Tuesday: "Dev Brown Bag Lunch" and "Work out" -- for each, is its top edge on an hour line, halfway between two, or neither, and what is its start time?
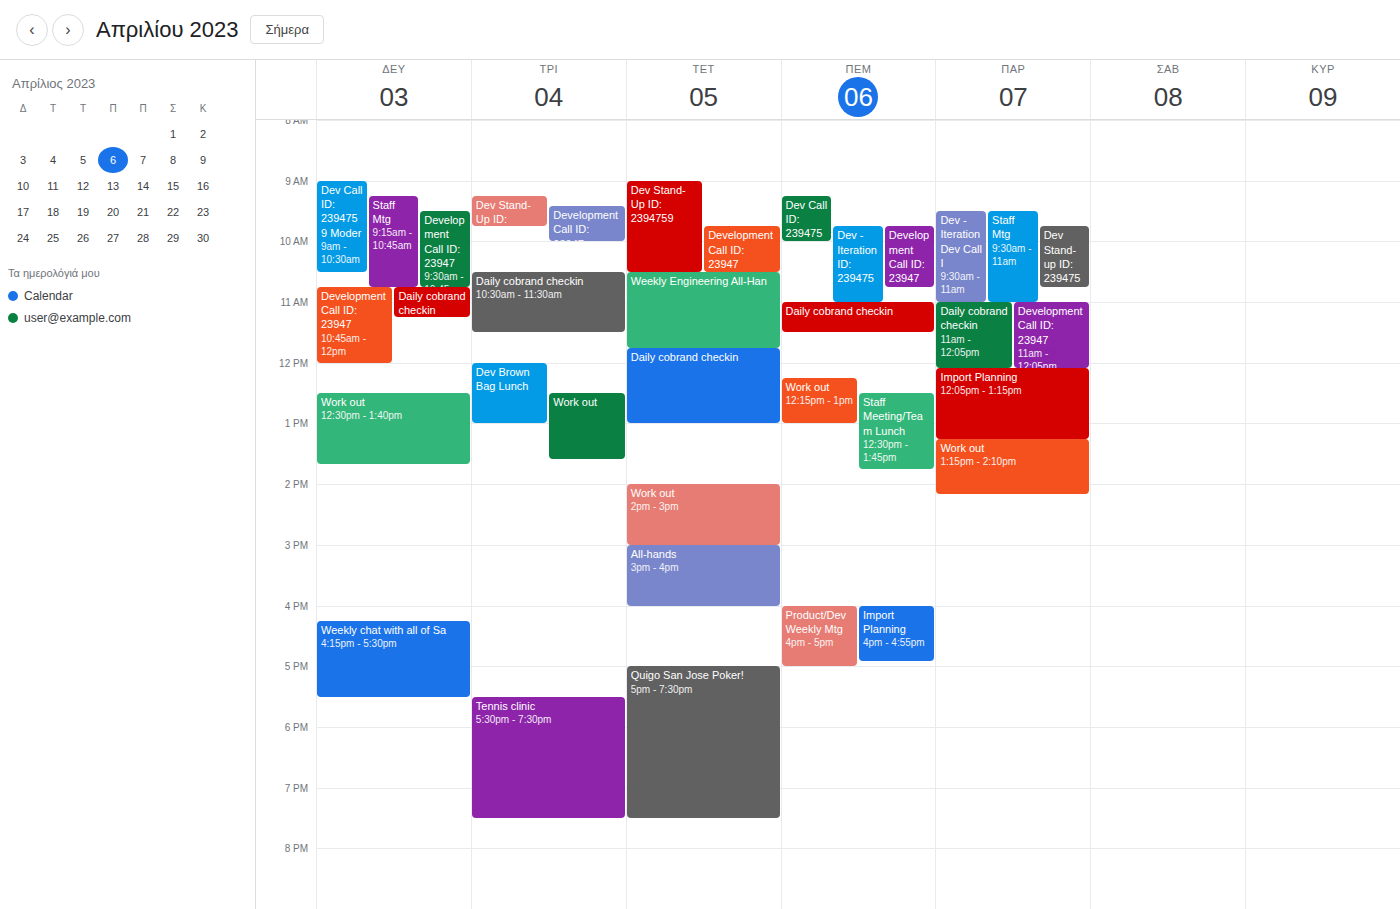
"Dev Brown Bag Lunch": 12:00 PM, exactly on the 12 PM line. "Work out": 12:30 PM, halfway between the 12 PM and 1 PM lines.